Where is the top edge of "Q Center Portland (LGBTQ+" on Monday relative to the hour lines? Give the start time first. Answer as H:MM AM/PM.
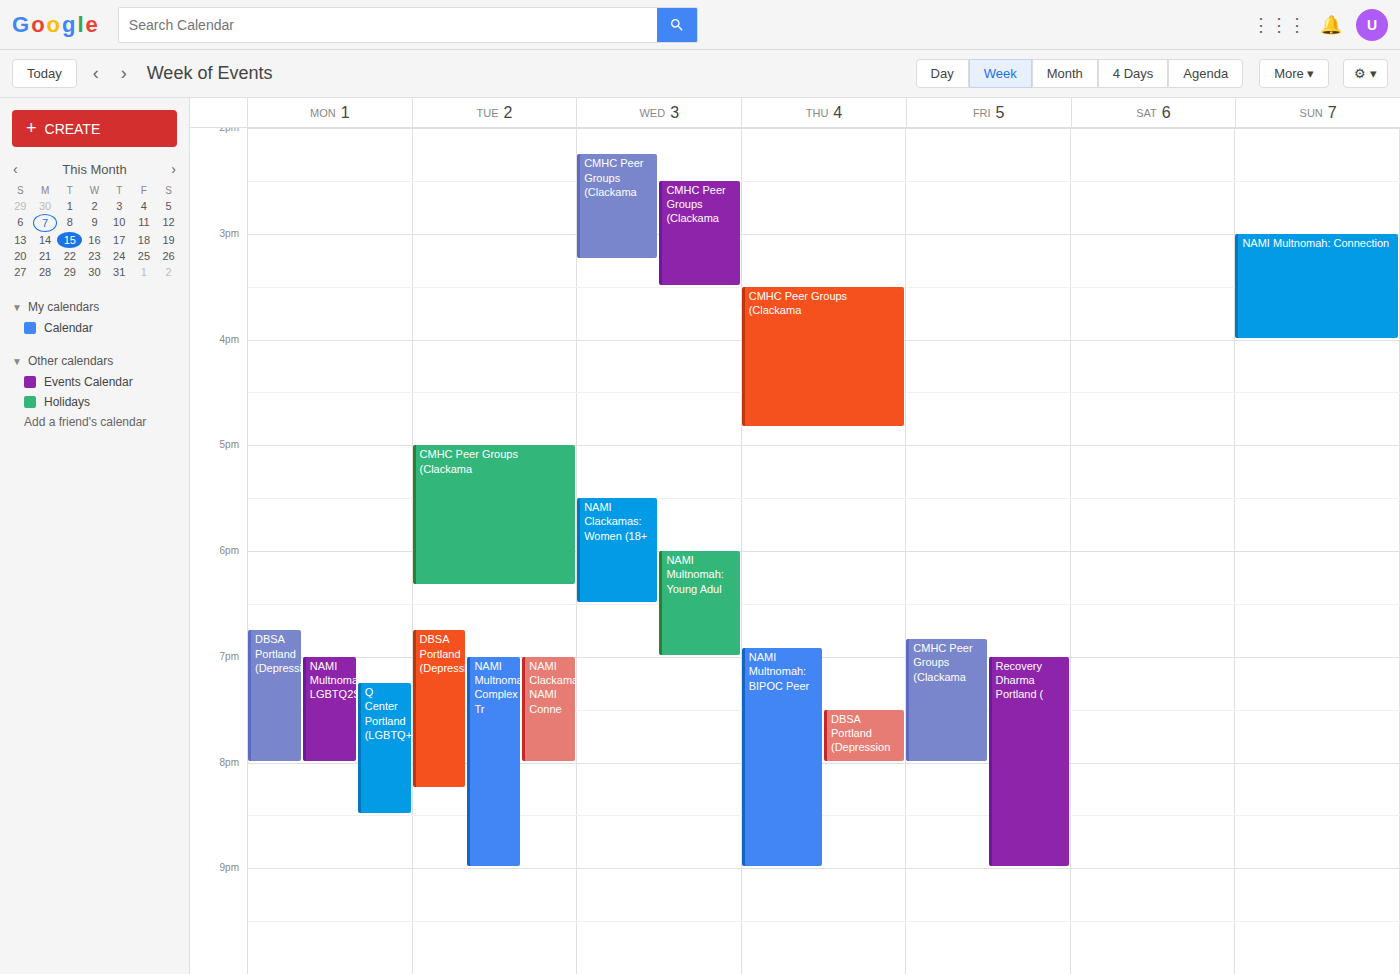
7:15 PM -- neither: a quarter of the way from the 7 PM line to the 8 PM line.